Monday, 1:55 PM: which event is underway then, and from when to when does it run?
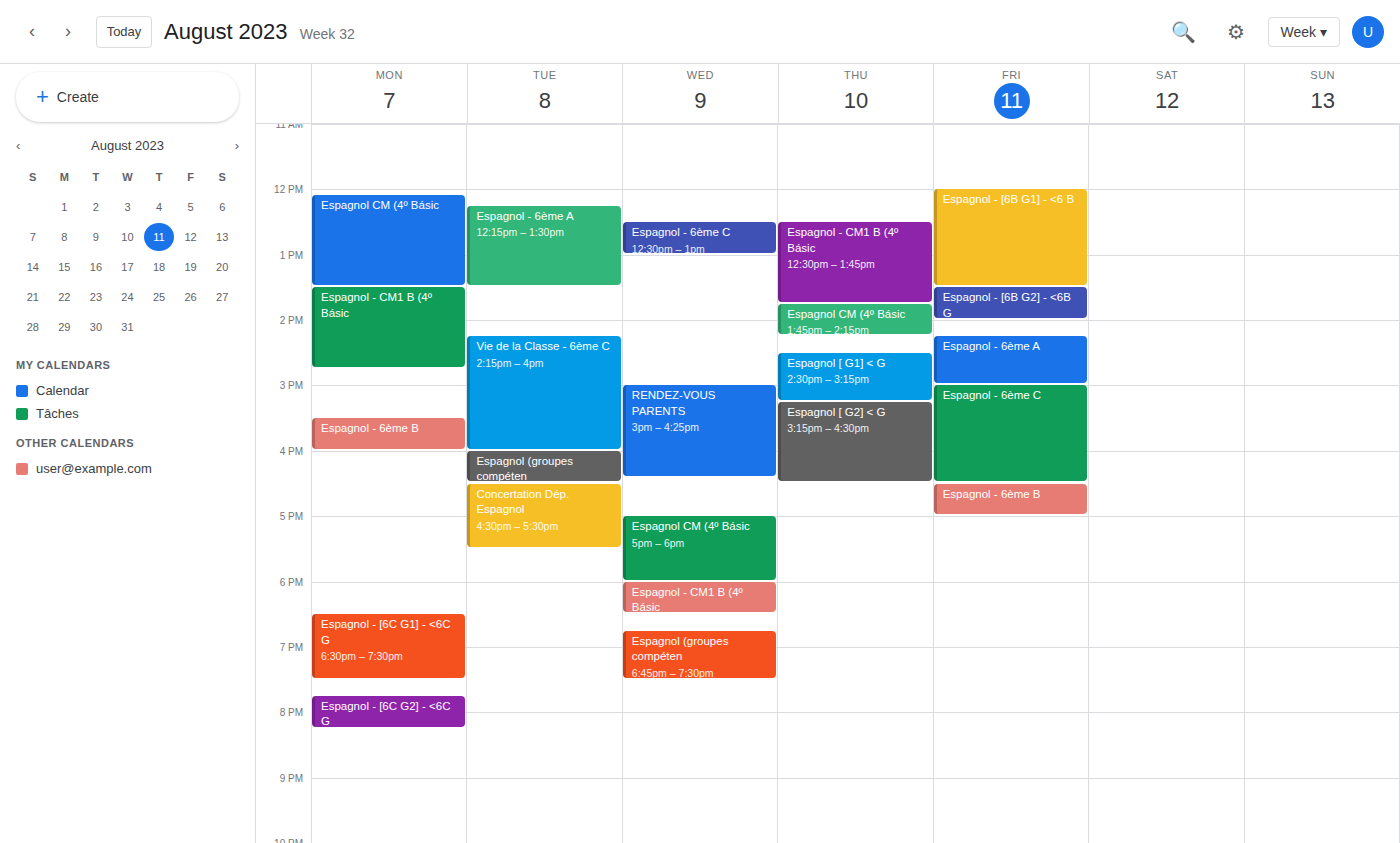
"Espagnol - CM1 B (4º Básic", 1:30 PM to 2:45 PM